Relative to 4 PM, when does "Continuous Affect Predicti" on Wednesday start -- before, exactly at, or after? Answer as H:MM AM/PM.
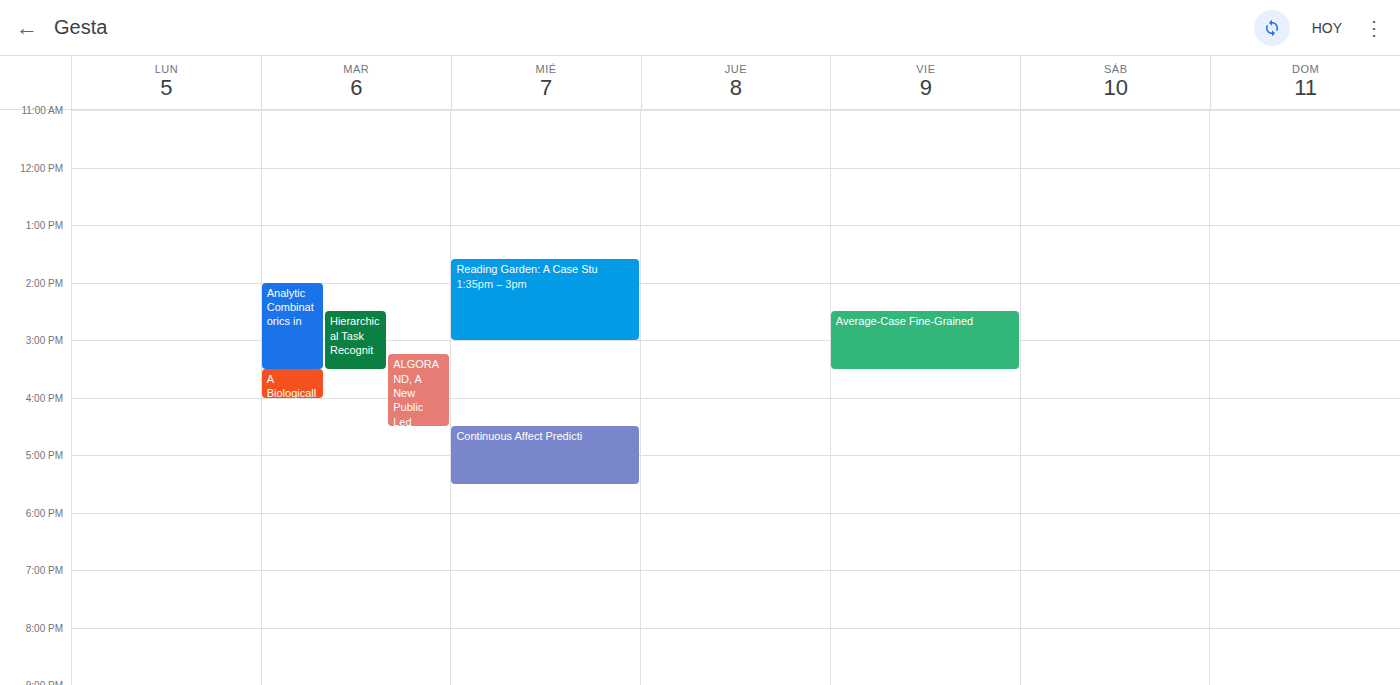
4:30 PM -- after 4 PM, 30 minutes below the 4 PM line.